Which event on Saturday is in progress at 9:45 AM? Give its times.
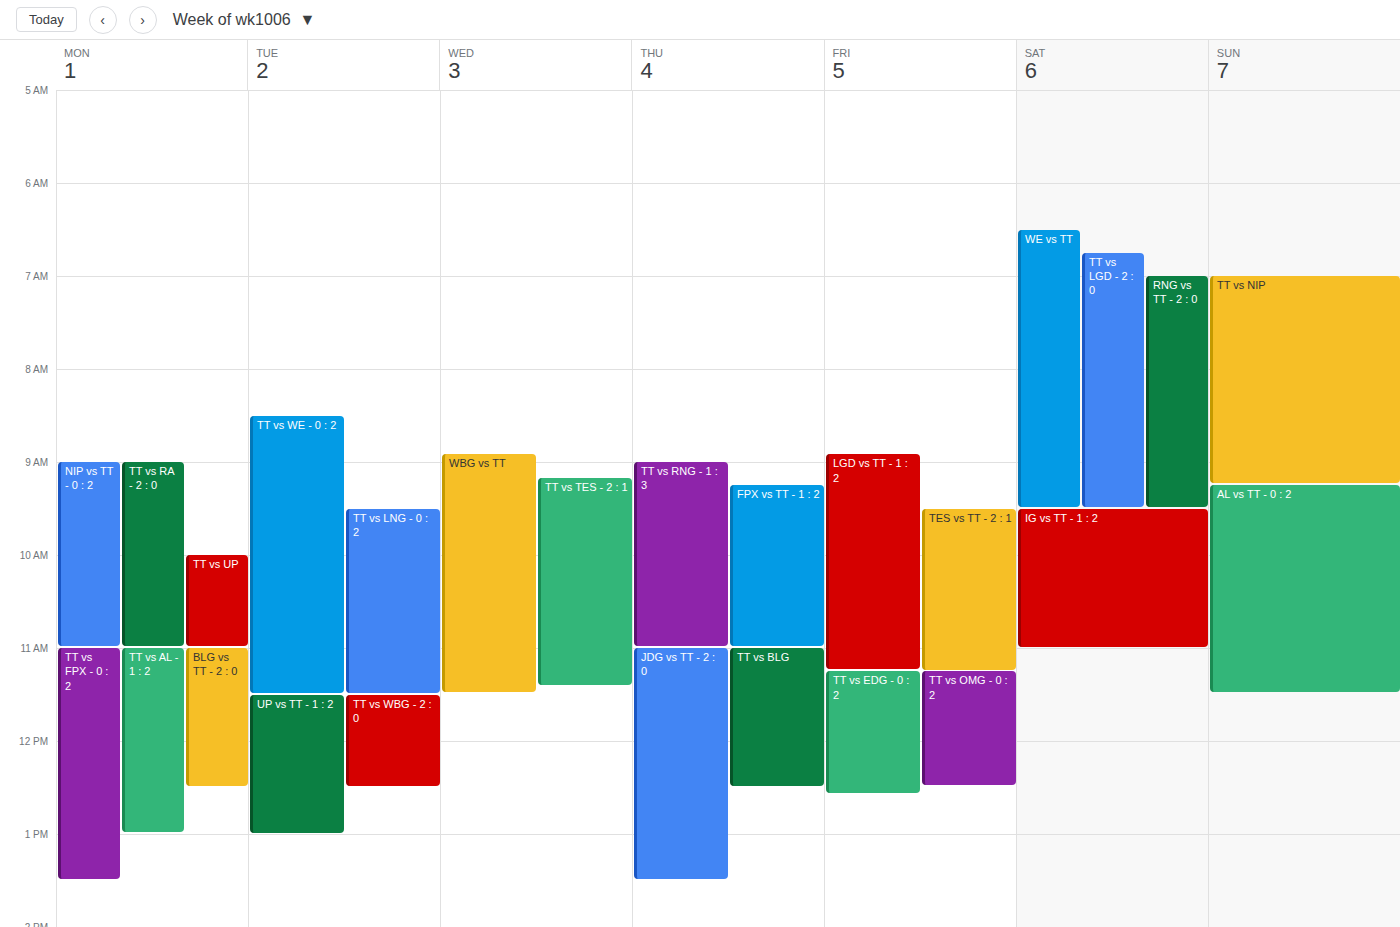
"IG vs TT - 1 : 2", 9:30 AM to 11:00 AM